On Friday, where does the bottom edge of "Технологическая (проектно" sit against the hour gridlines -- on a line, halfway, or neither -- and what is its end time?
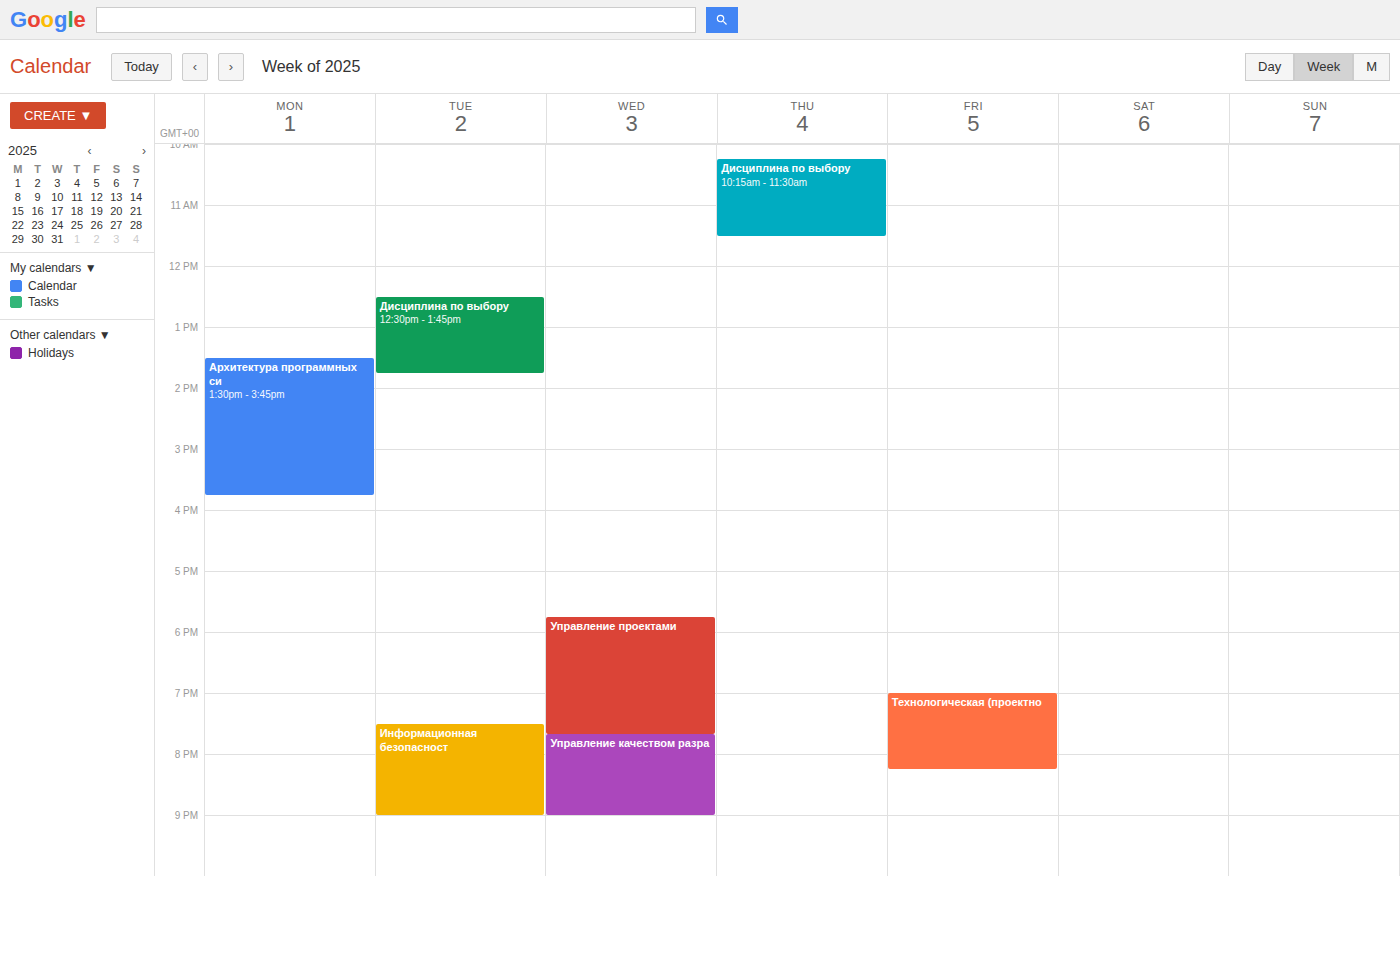
8:15 PM -- neither: a quarter of the way from the 8 PM line to the 9 PM line.